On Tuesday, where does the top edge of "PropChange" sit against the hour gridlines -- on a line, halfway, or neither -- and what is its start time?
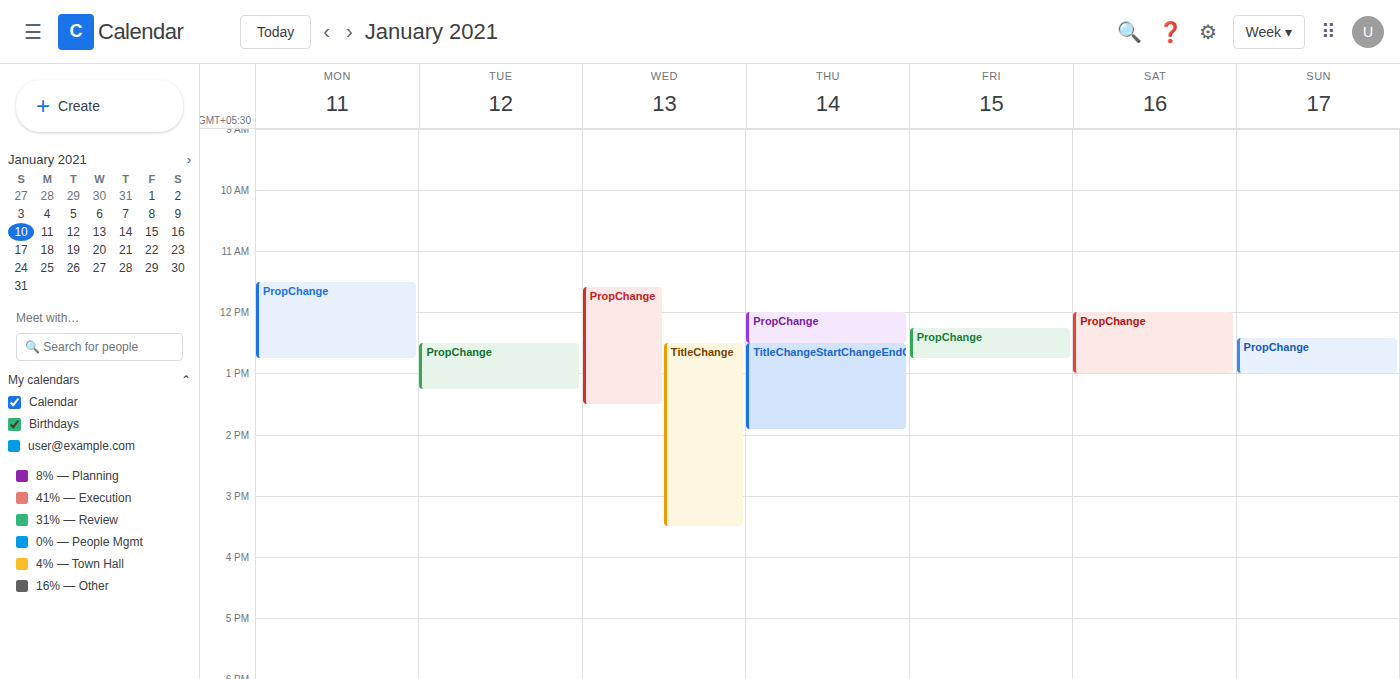
12:30 PM -- halfway between the 12 PM and 1 PM lines.